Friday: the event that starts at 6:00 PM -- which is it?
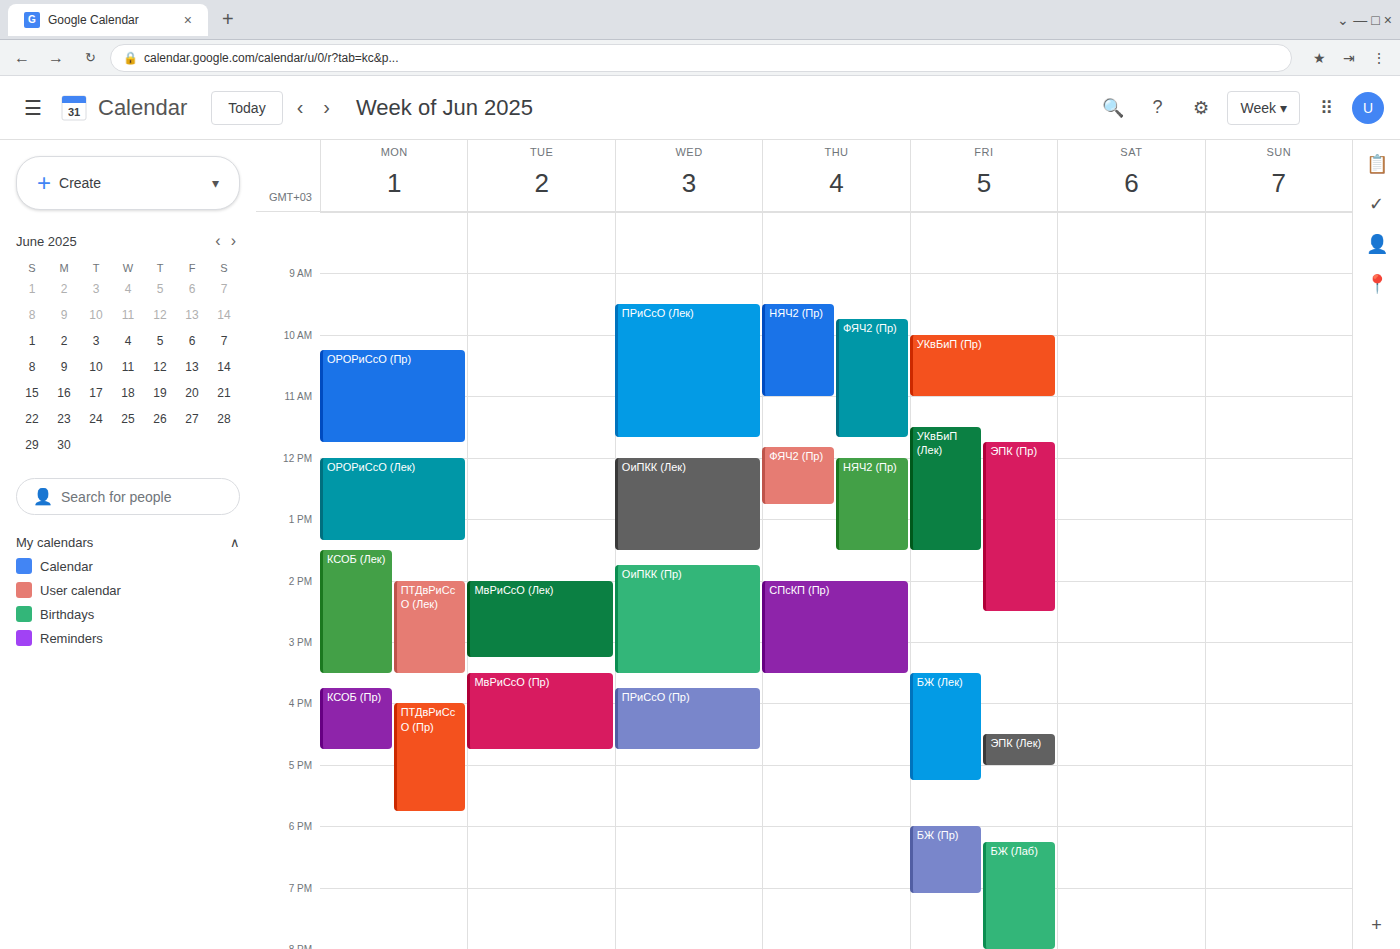
"БЖ (Пр)"